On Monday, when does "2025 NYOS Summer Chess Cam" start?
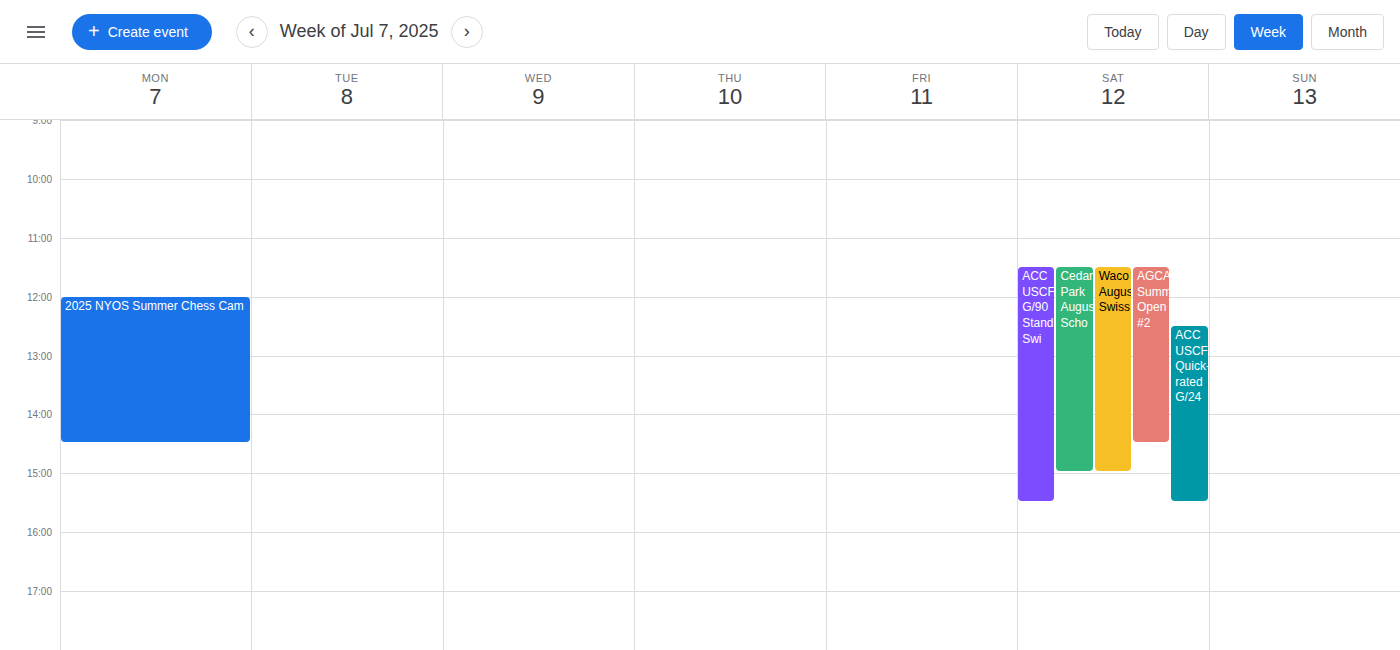
12:00 PM